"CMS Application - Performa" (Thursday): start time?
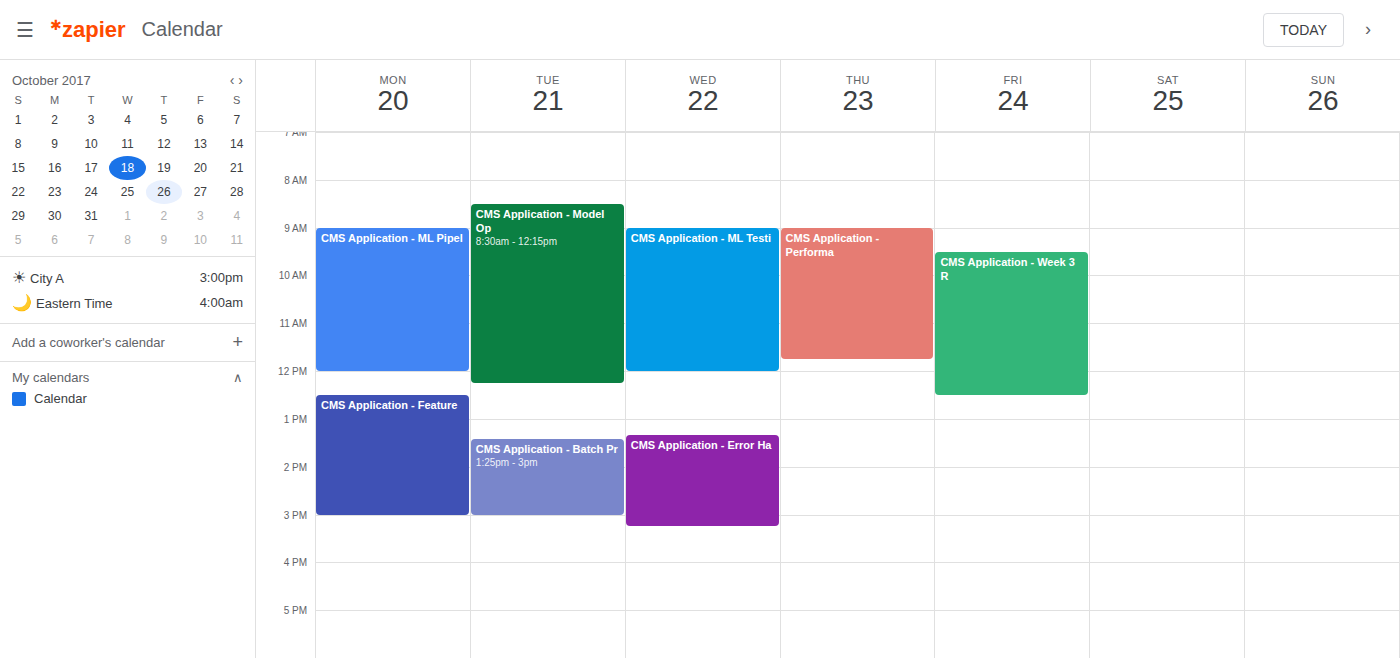
9:00 AM